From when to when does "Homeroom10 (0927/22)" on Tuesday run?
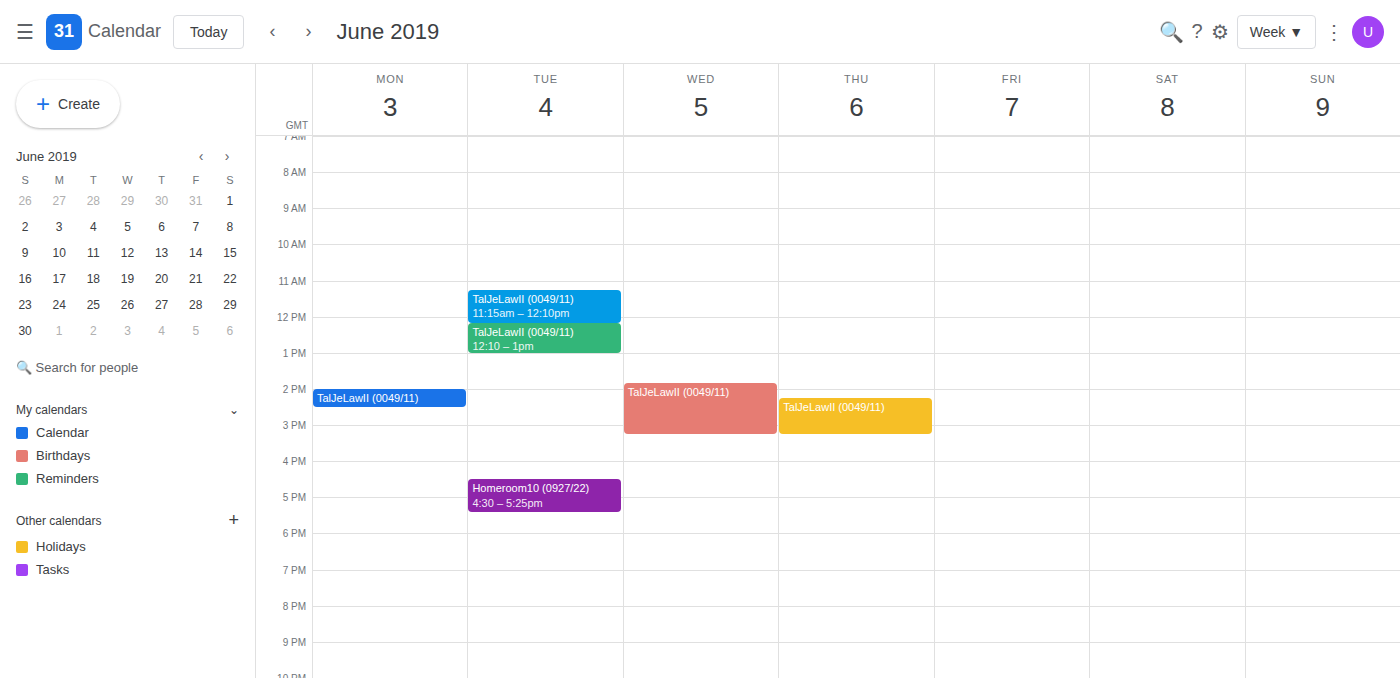
4:30 PM to 5:25 PM